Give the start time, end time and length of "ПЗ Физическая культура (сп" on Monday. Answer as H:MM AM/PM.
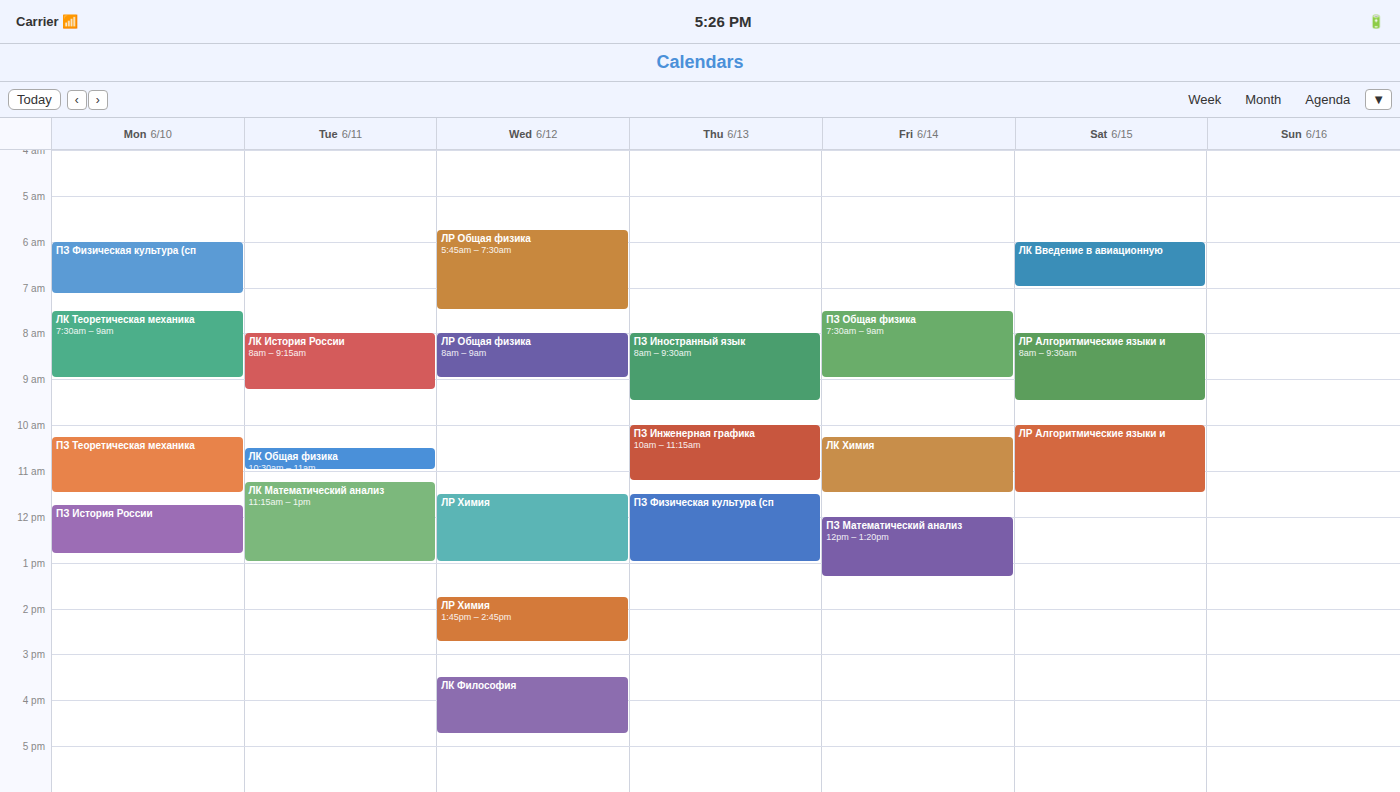
6:00 AM to 7:10 AM, 1 hour 10 minutes